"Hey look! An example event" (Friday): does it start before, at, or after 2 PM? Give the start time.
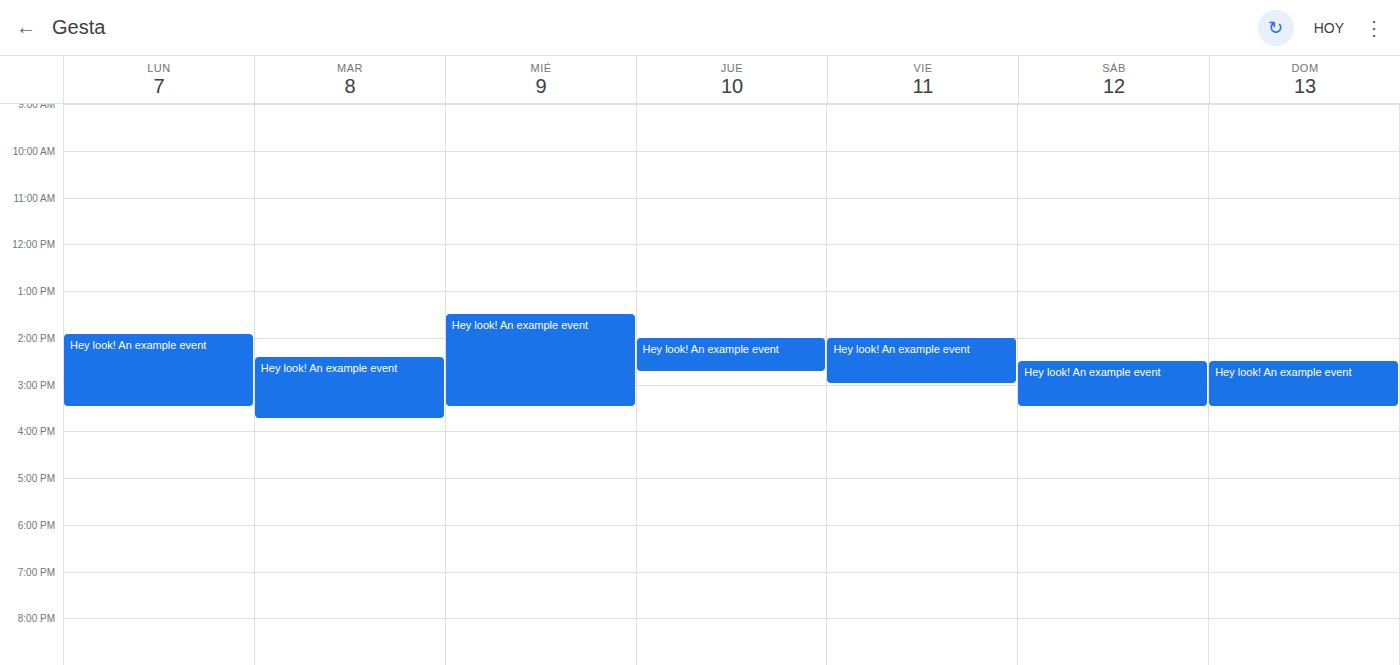
2:00 PM -- exactly at 2 PM, on the 2 PM line.